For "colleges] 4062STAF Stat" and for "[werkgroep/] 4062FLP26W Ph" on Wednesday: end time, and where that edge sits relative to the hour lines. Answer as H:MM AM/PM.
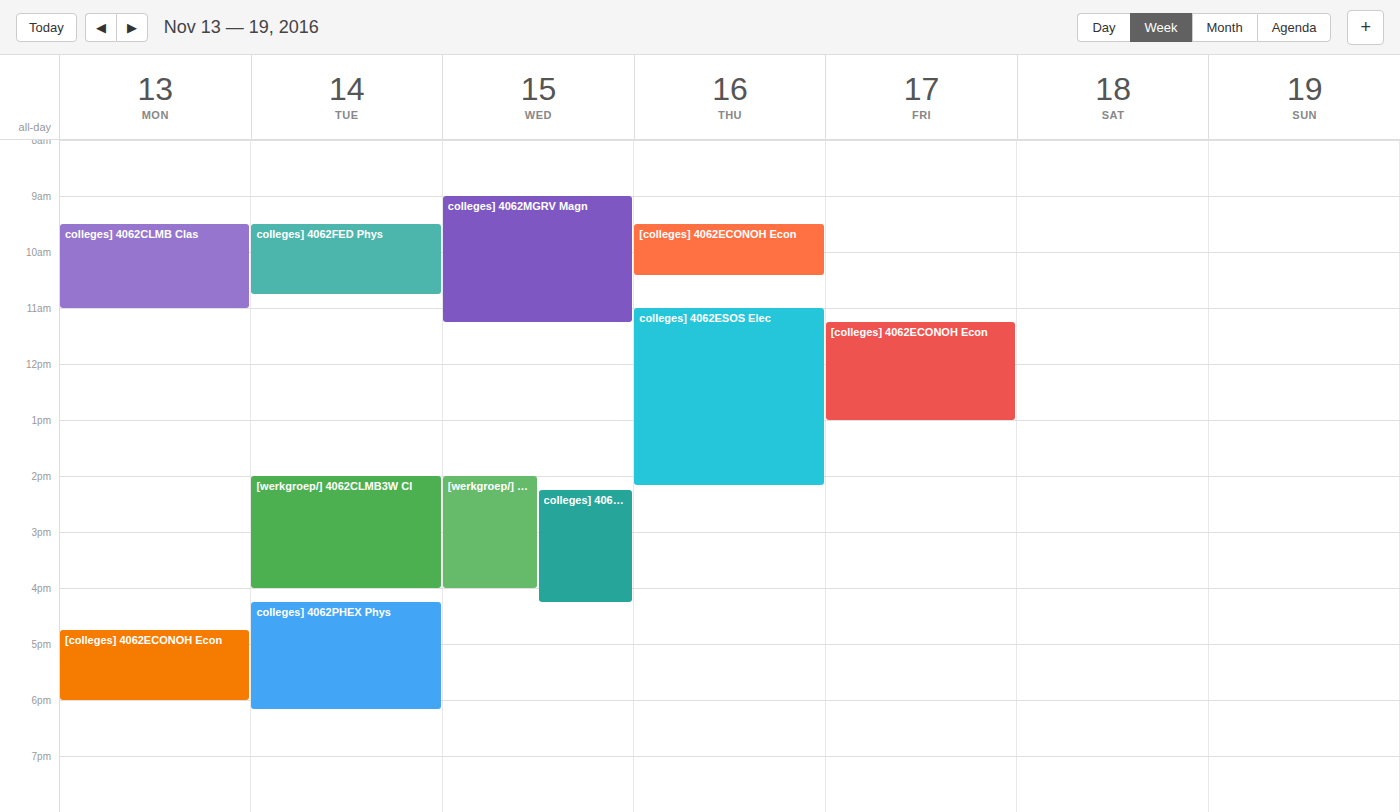
"colleges] 4062STAF Stat": 4:15 PM, neither: a quarter of the way from the 4 PM line to the 5 PM line. "[werkgroep/] 4062FLP26W Ph": 4:00 PM, exactly on the 4 PM line.